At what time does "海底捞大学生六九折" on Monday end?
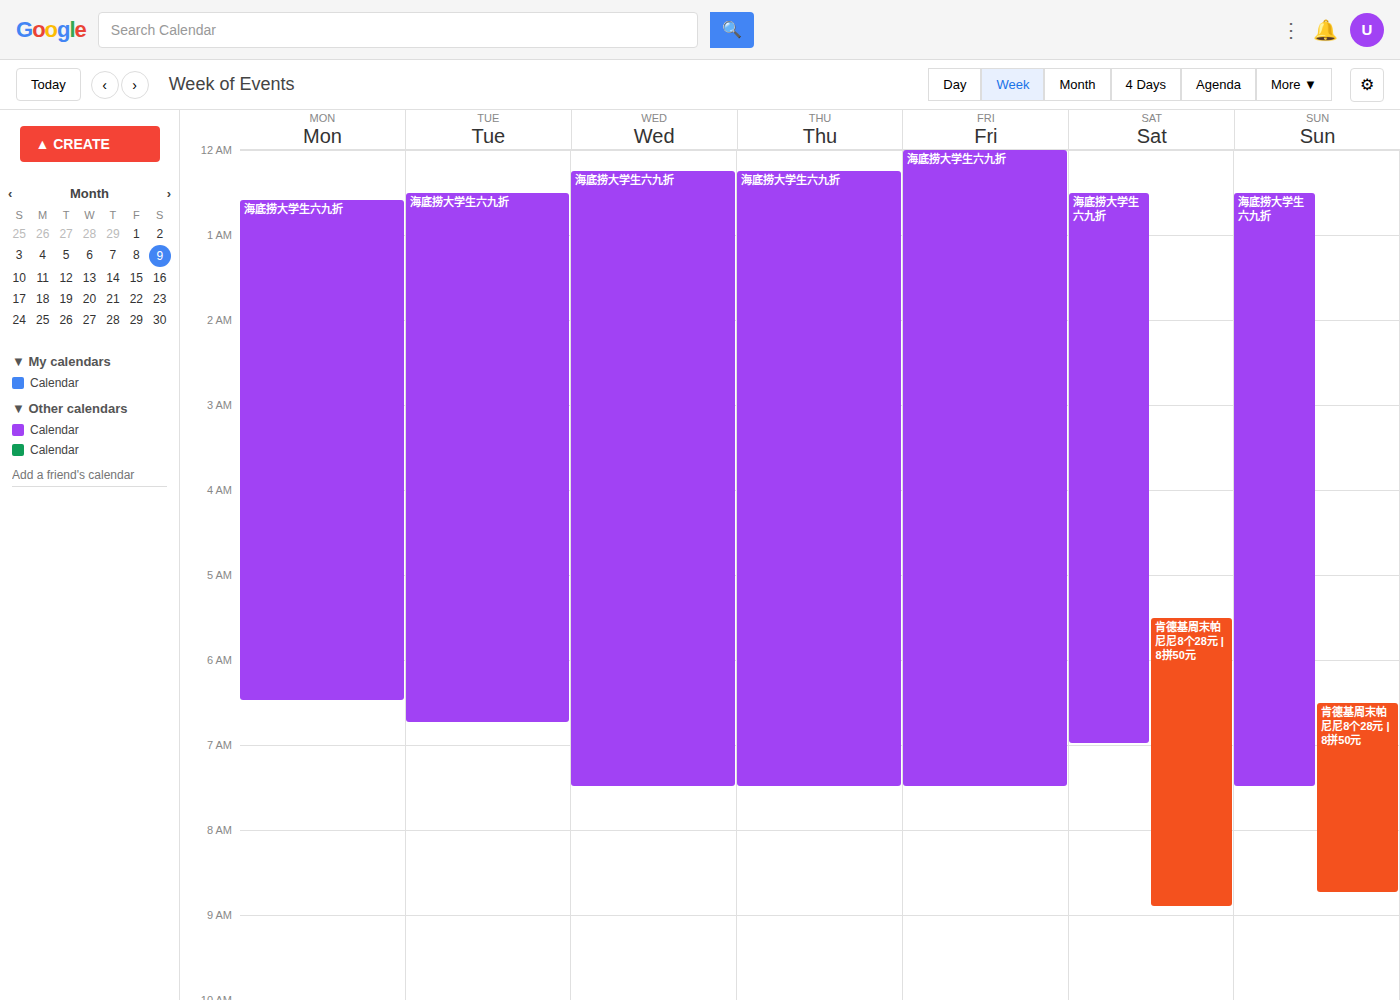
6:30 AM